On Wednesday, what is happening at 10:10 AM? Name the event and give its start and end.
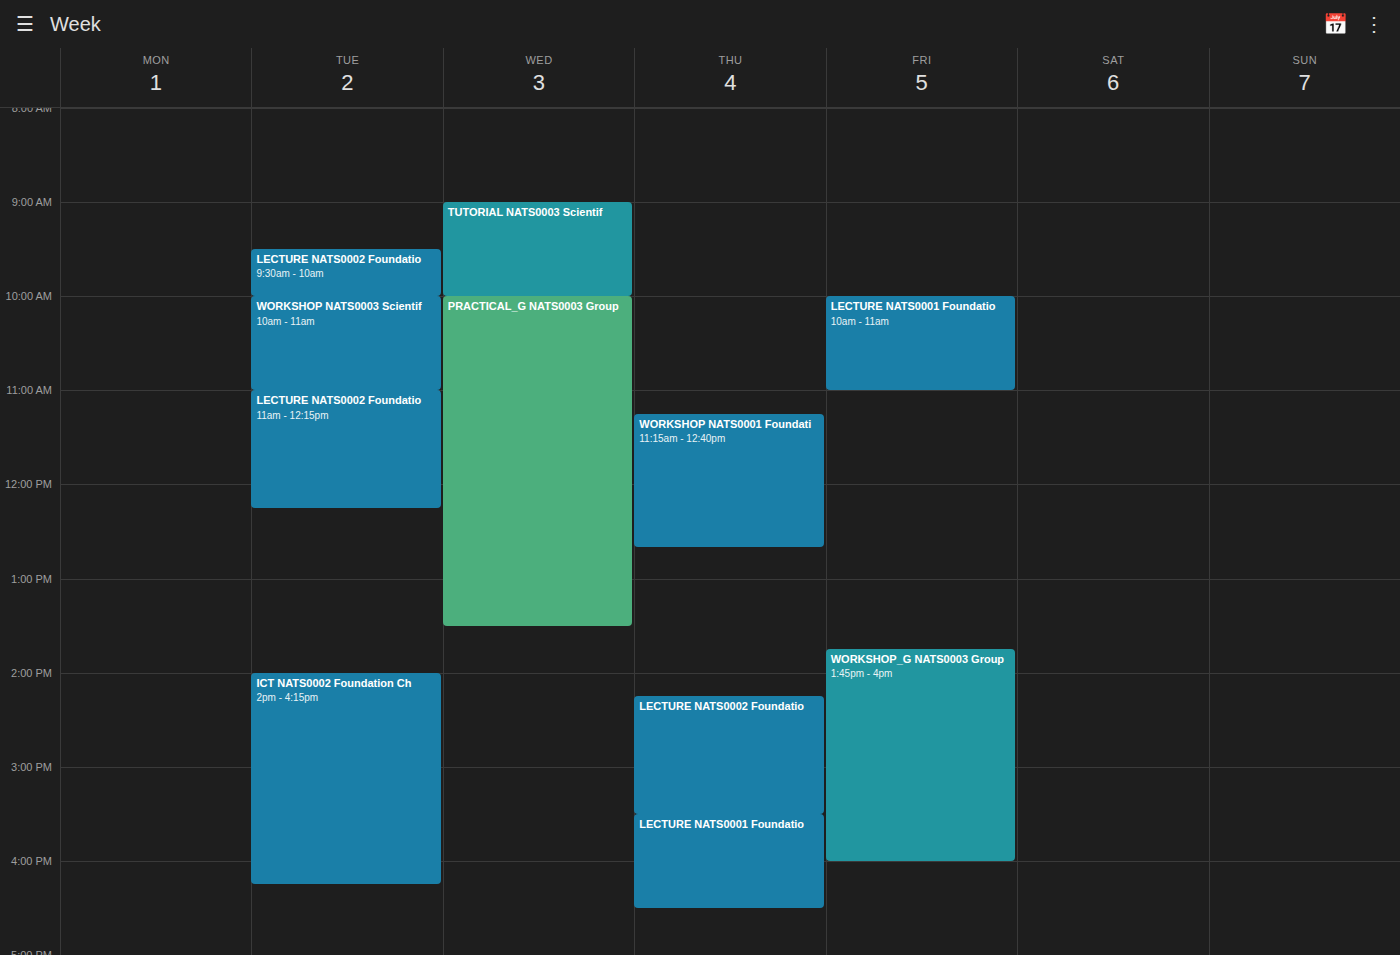
"PRACTICAL_G NATS0003 Group", 10:00 AM to 1:30 PM